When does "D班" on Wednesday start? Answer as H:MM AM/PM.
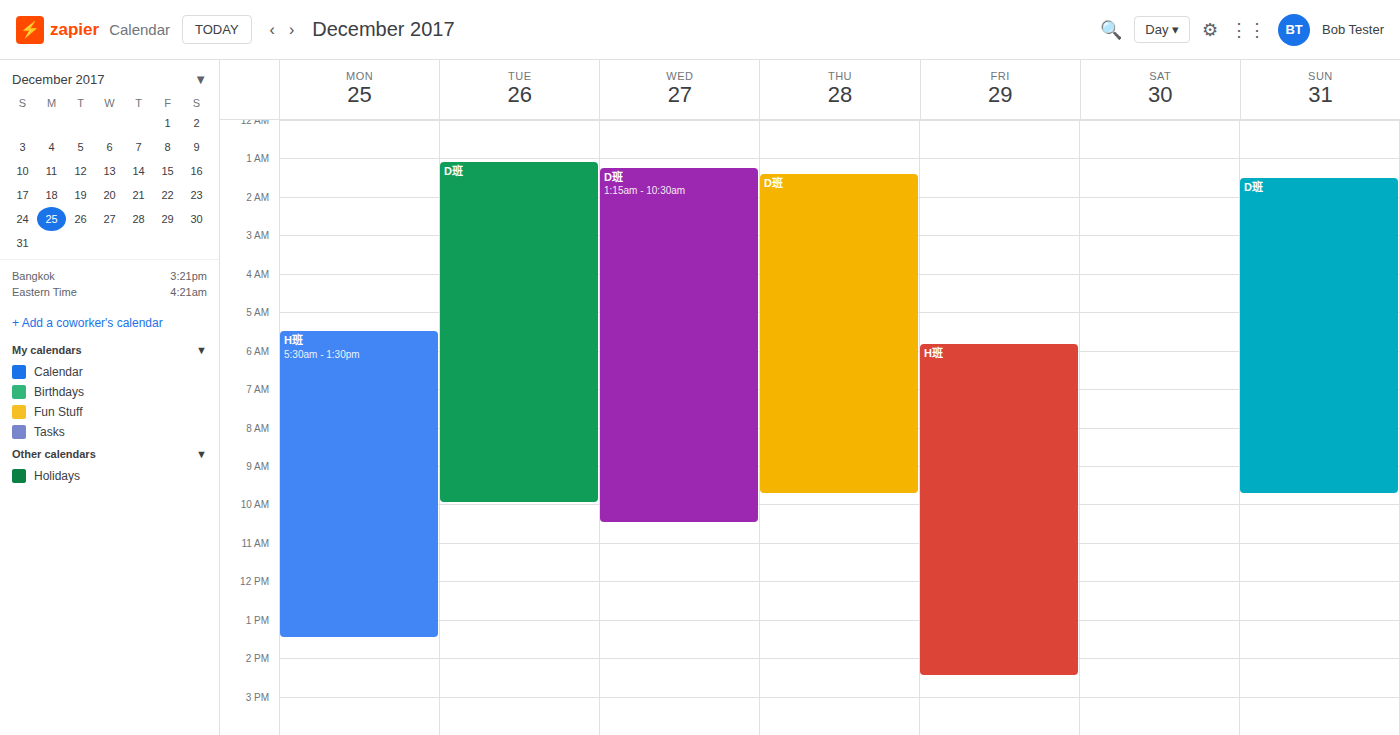
1:15 AM